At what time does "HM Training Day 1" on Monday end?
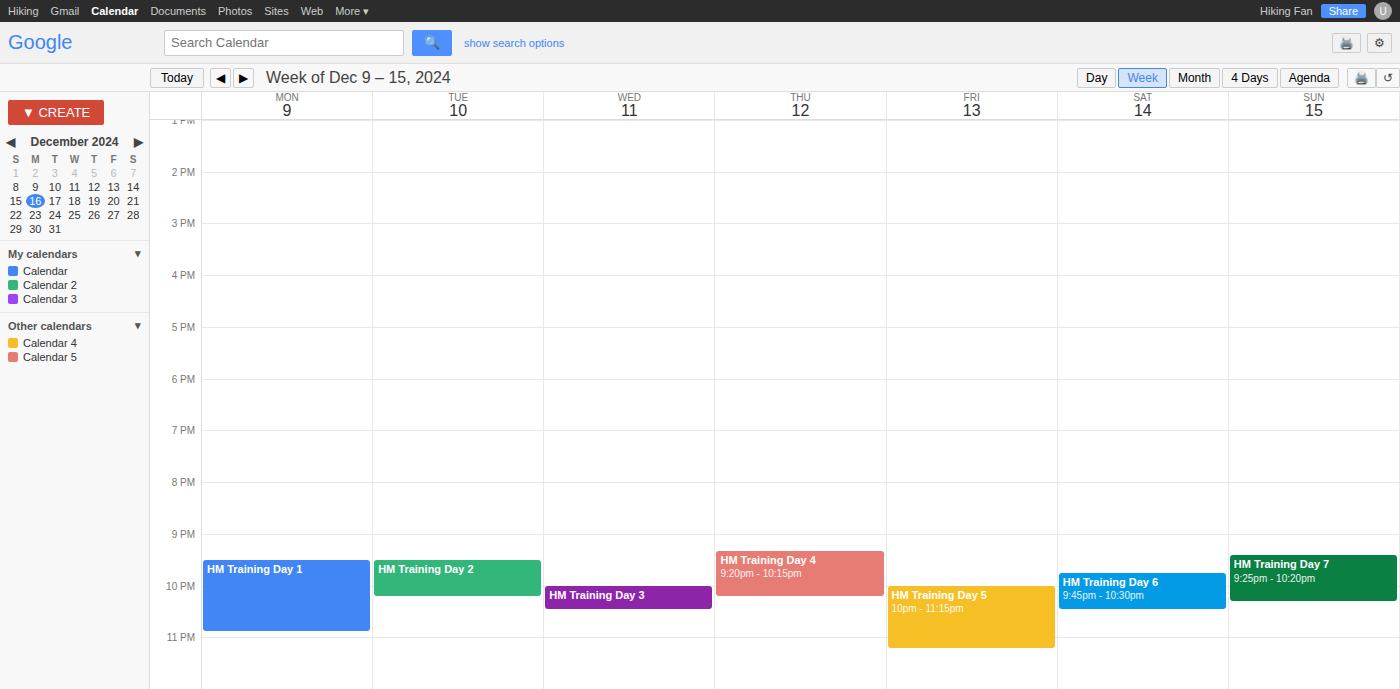
10:55 PM